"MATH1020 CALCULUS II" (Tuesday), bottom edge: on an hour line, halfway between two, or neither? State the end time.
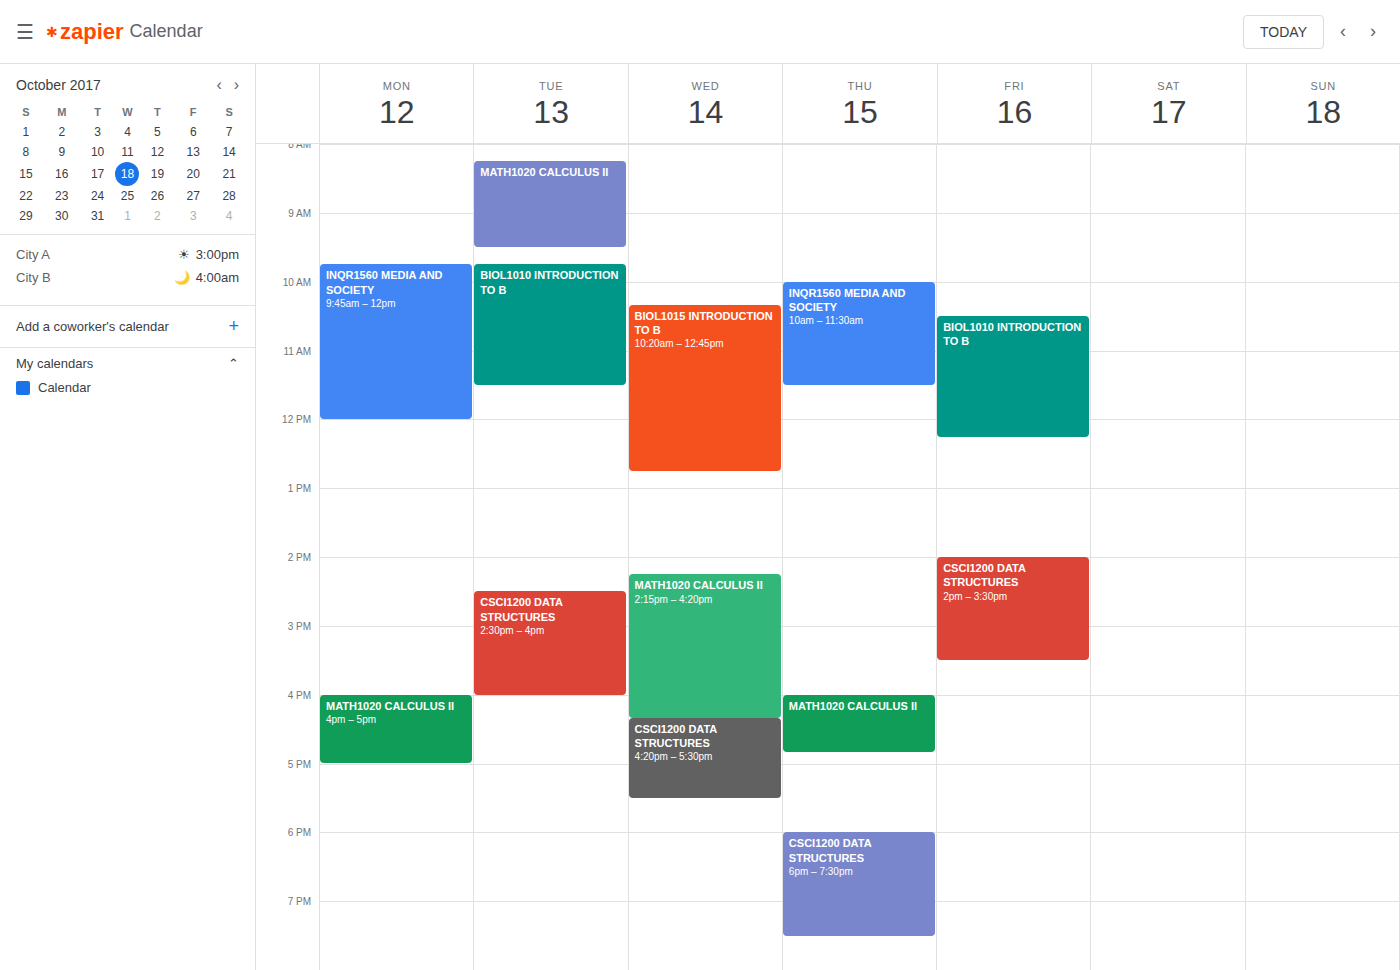
9:30 AM -- halfway between the 9 AM and 10 AM lines.